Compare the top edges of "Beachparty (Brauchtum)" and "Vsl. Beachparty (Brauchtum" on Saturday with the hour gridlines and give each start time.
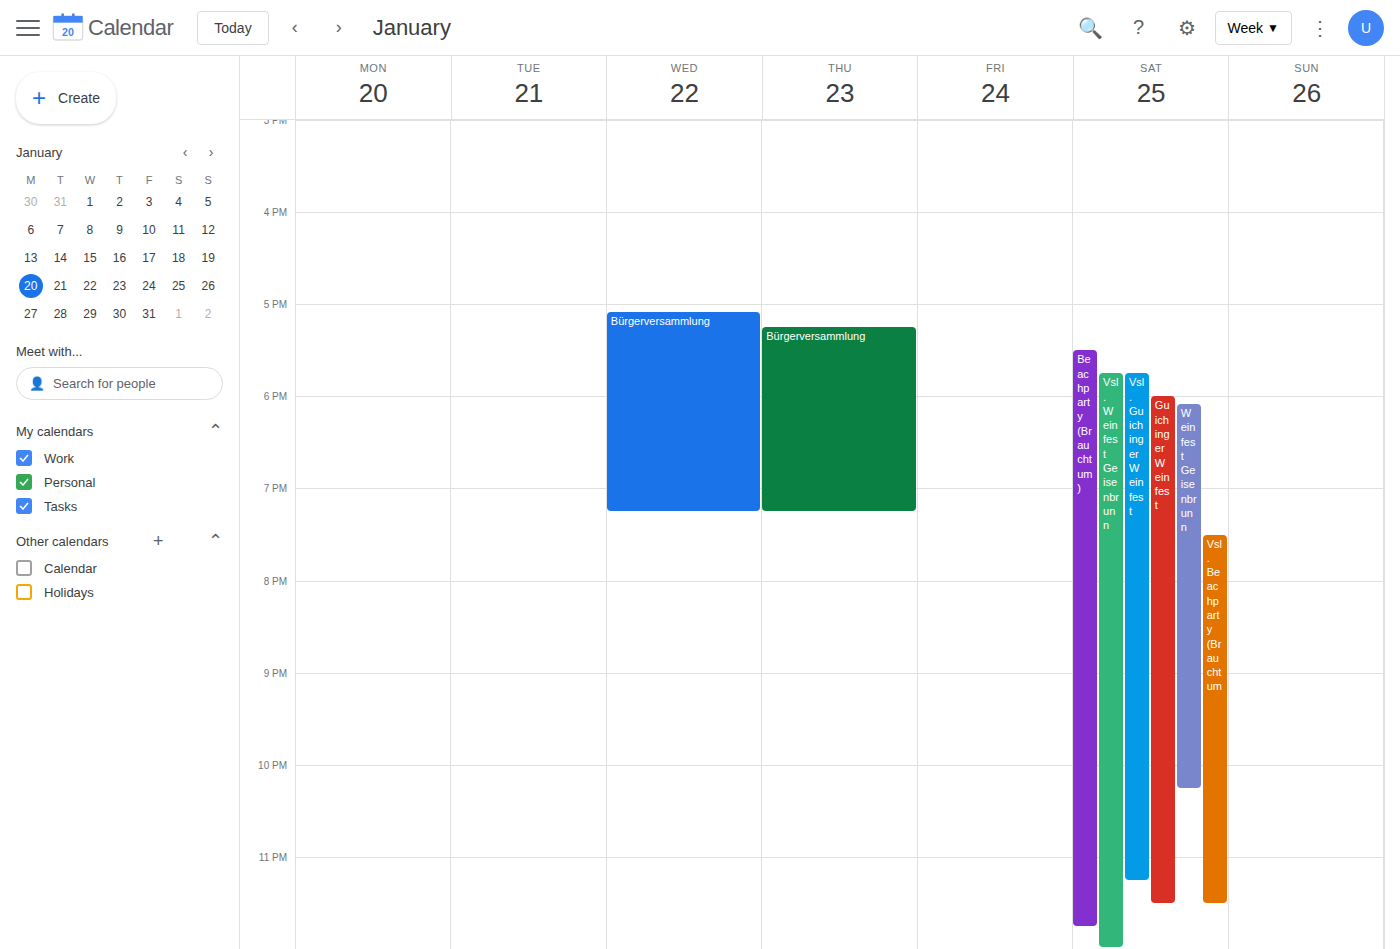
"Beachparty (Brauchtum)": 17:30, halfway between the 17:00 and 18:00 lines. "Vsl. Beachparty (Brauchtum": 19:30, halfway between the 19:00 and 20:00 lines.